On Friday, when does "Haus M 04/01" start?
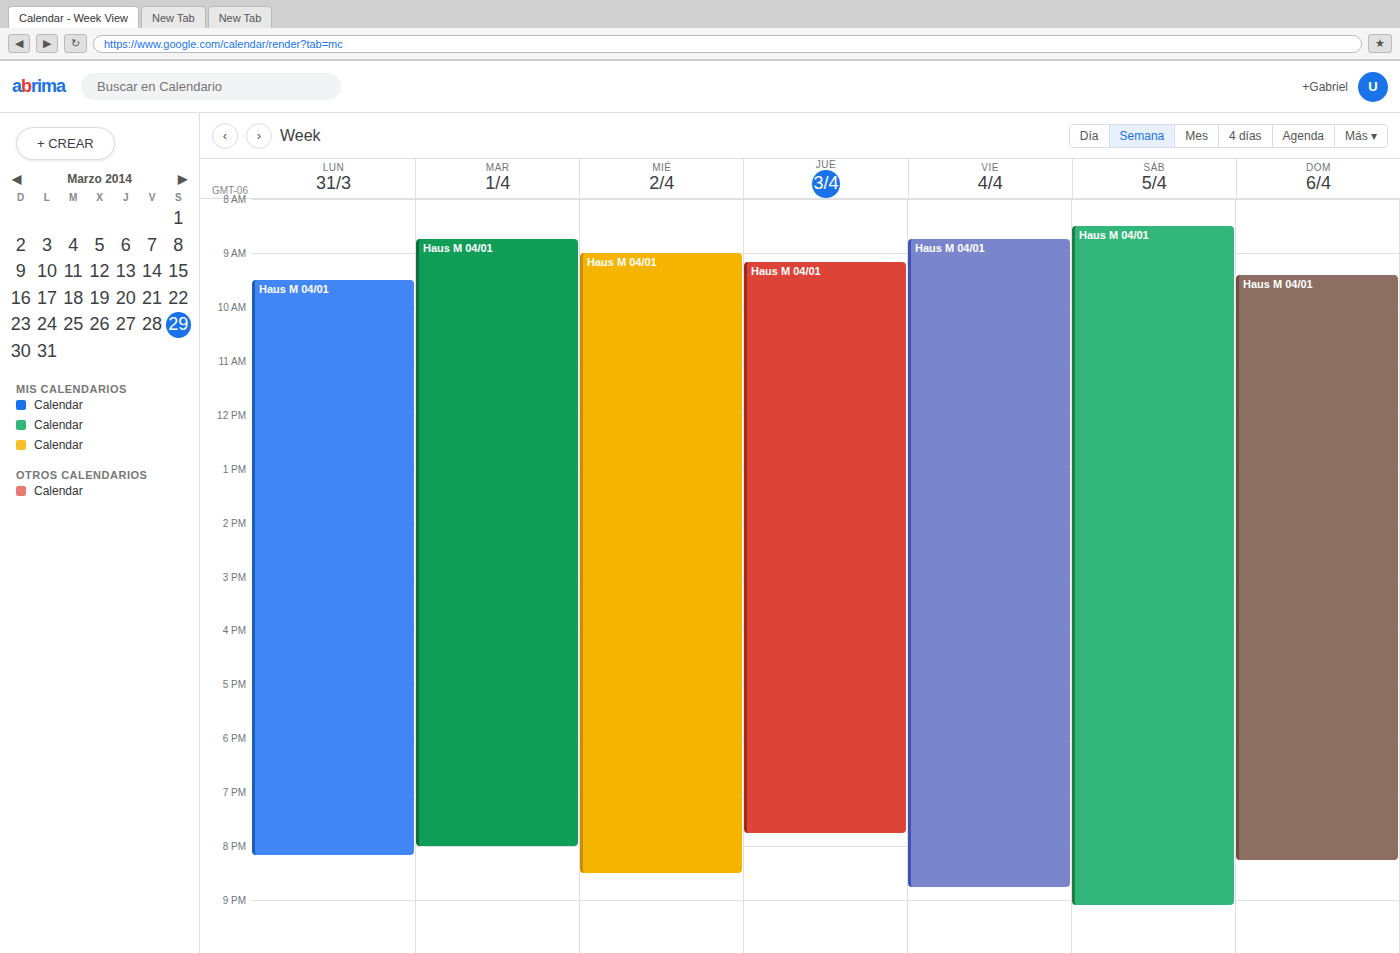
8:45 AM